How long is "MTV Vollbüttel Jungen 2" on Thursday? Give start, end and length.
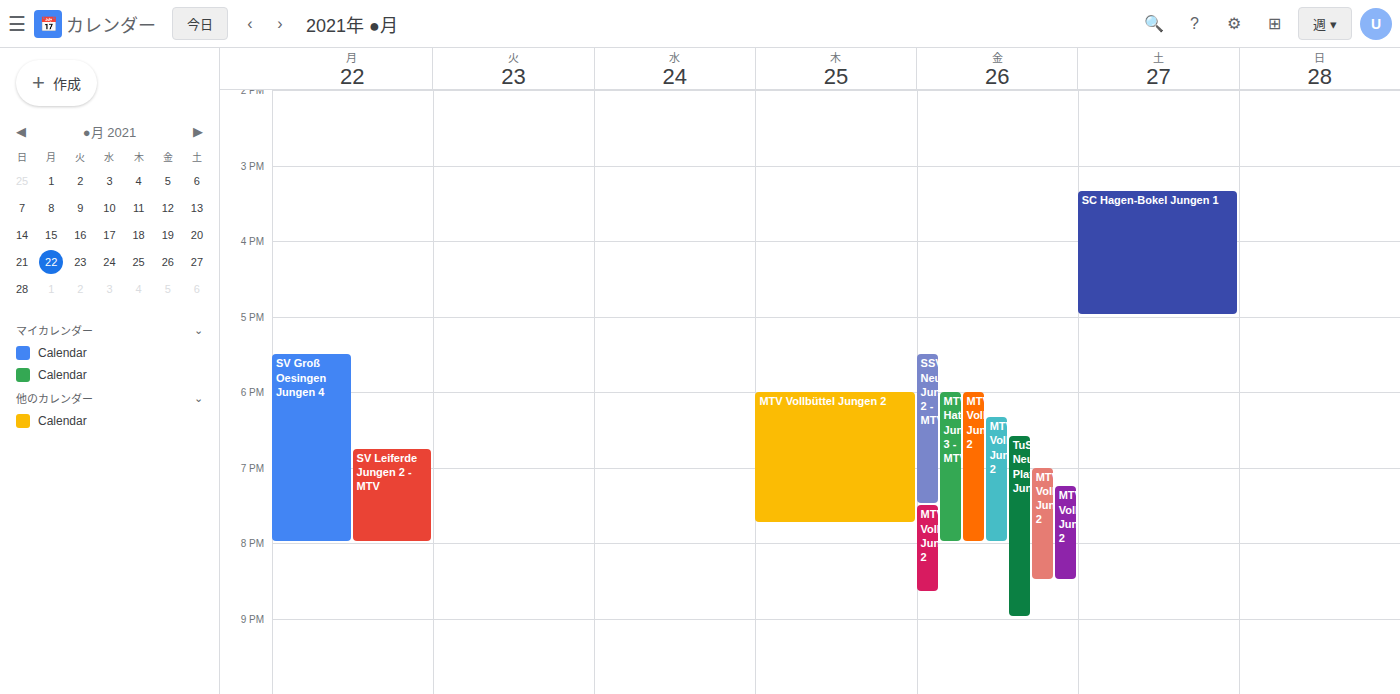
6:00 PM to 7:45 PM, 1 hour 45 minutes